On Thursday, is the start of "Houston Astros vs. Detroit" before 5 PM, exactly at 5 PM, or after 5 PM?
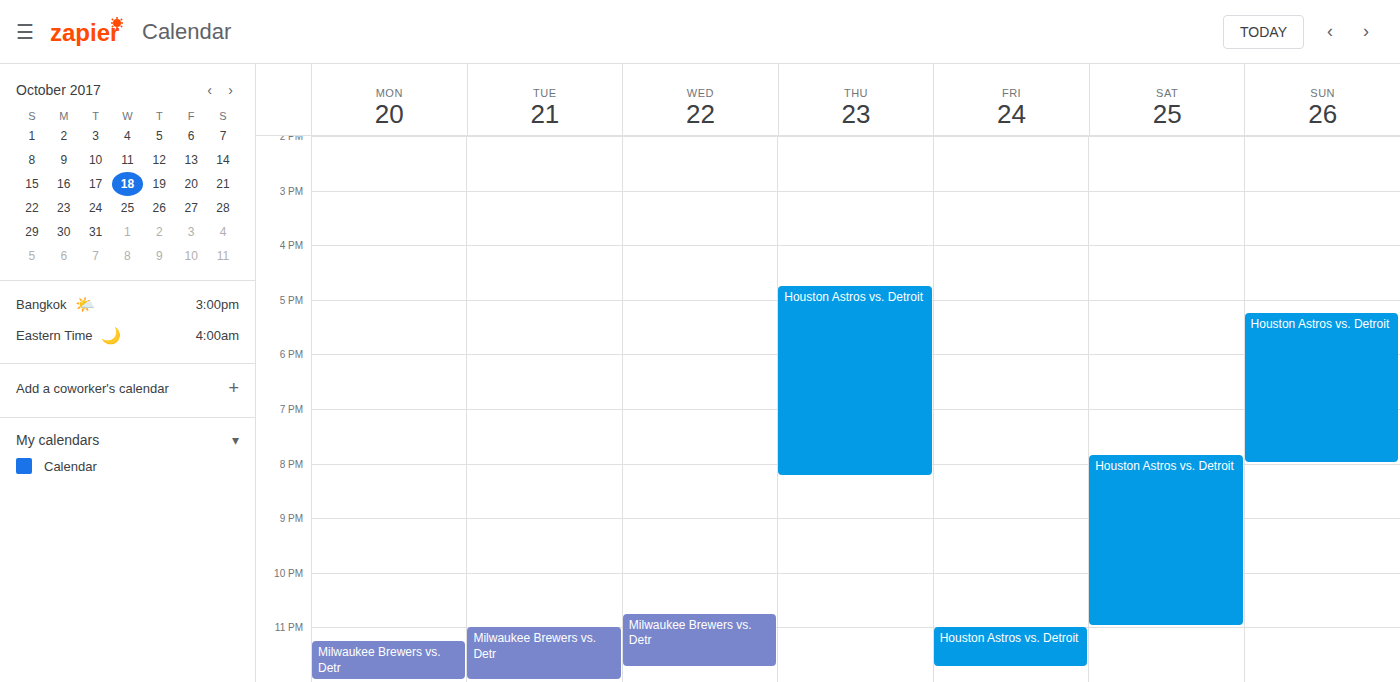
4:45 PM -- before 5 PM, 15 minutes above the 5 PM line.